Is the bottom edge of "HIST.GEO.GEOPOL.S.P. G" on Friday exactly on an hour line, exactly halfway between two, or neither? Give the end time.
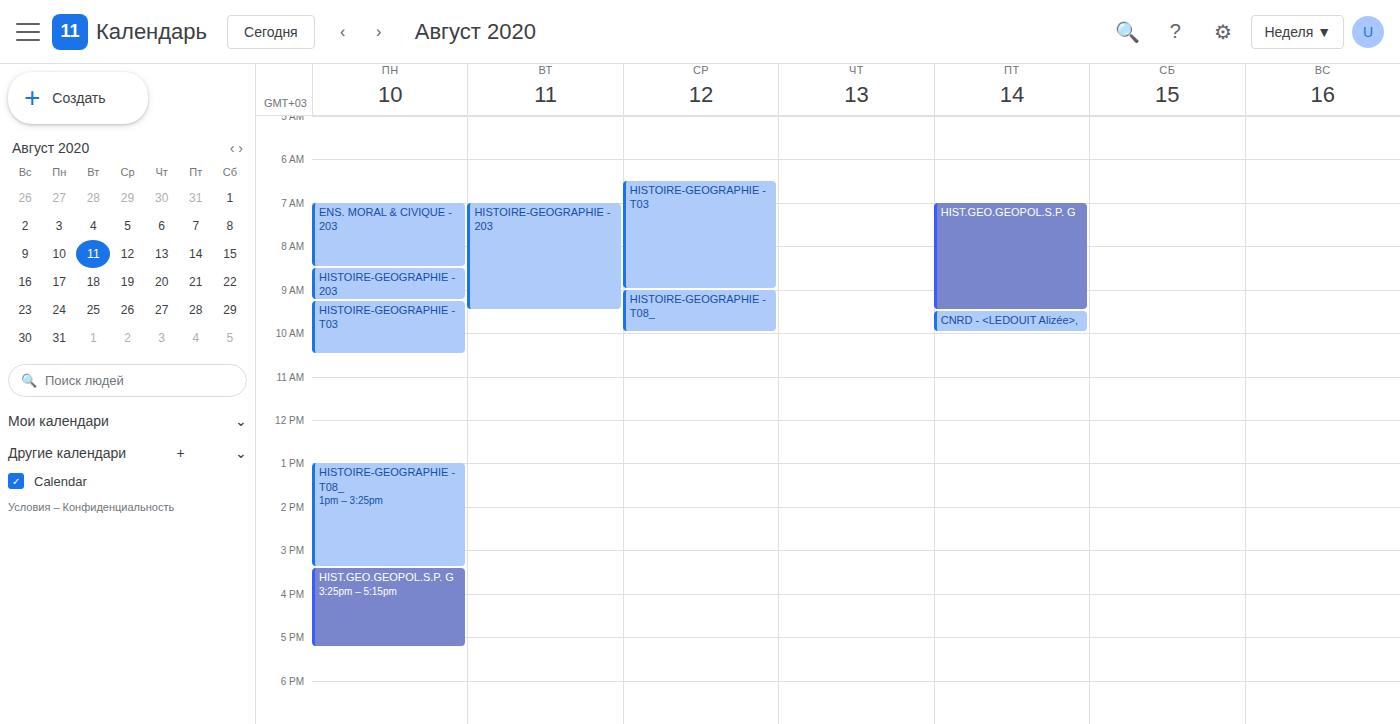
9:30 AM -- halfway between the 9 AM and 10 AM lines.